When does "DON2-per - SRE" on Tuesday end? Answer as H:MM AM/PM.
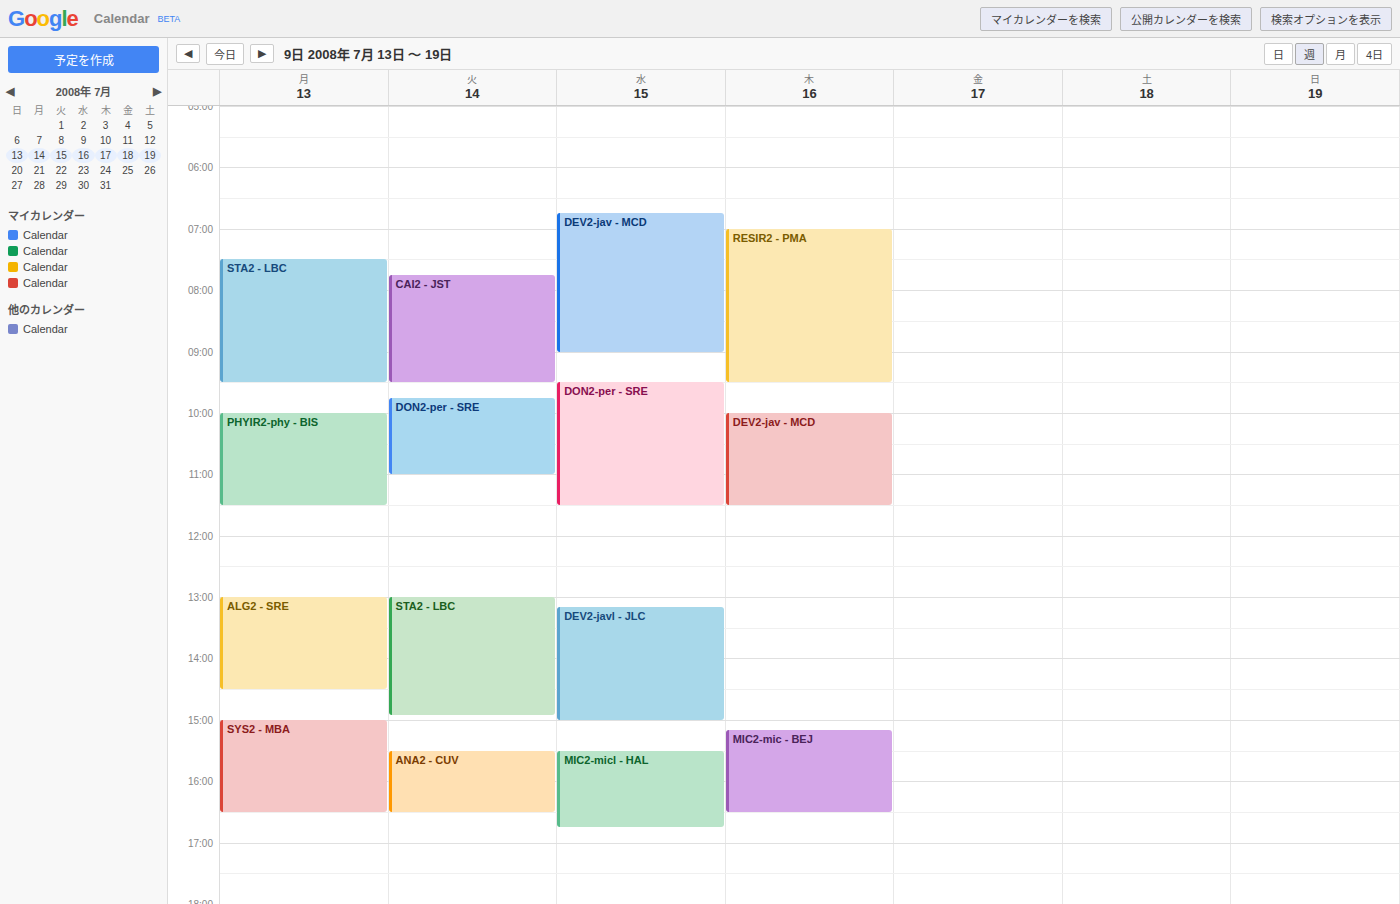
11:00 AM